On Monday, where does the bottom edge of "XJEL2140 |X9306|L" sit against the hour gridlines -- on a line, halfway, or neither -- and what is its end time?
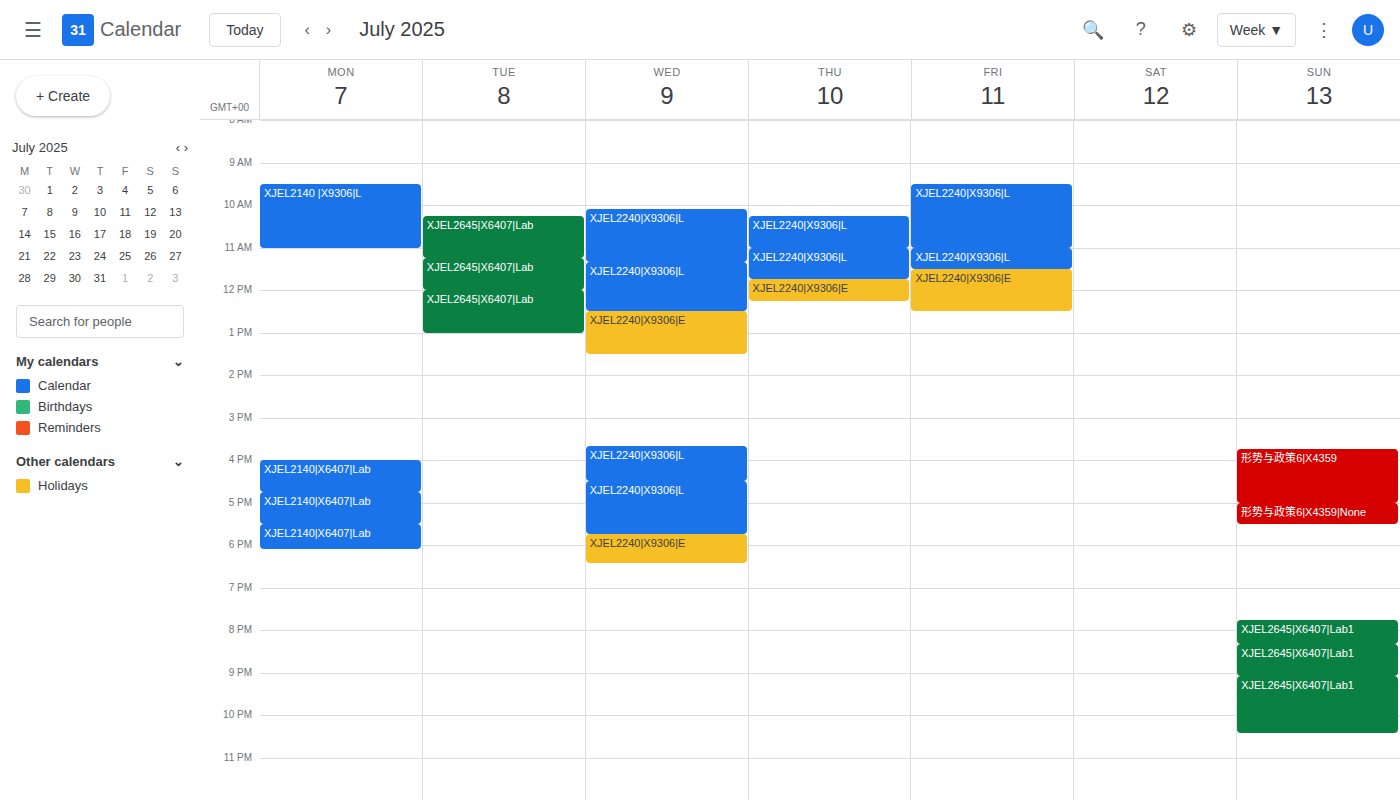
11:00 AM -- exactly on the 11 AM line.